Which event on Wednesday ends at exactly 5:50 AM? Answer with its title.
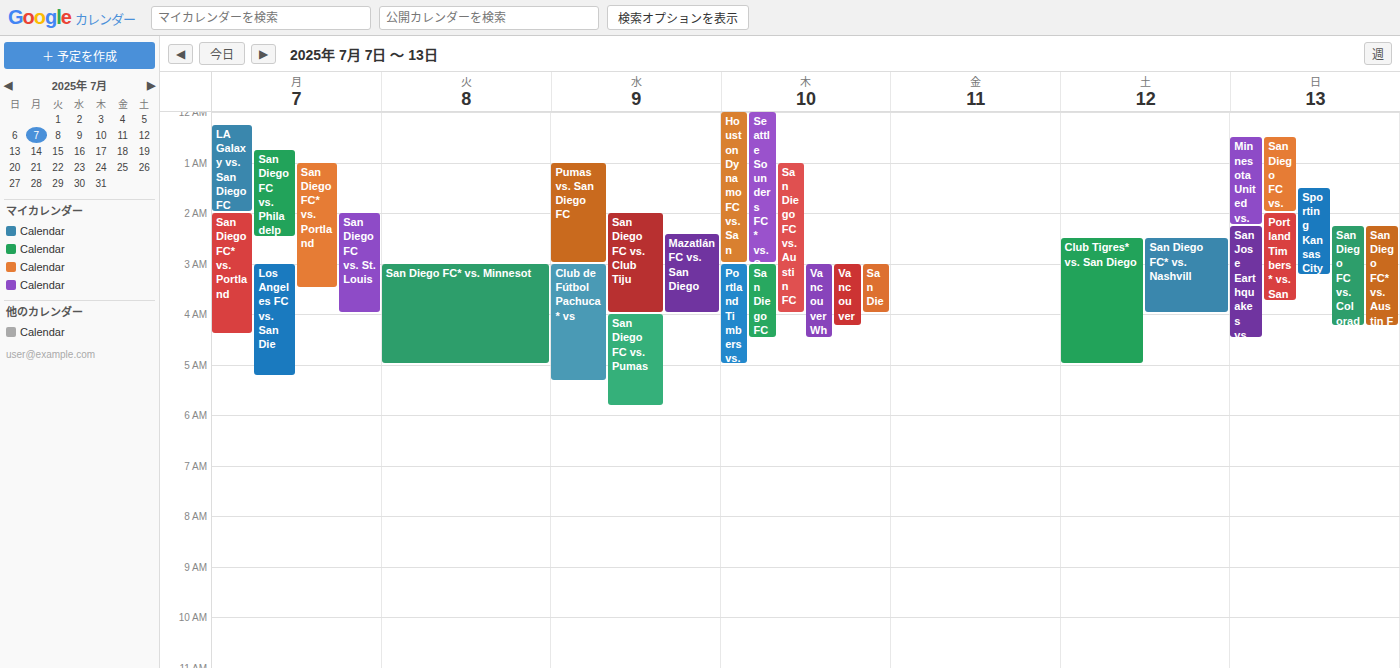
"San Diego FC vs. Pumas"